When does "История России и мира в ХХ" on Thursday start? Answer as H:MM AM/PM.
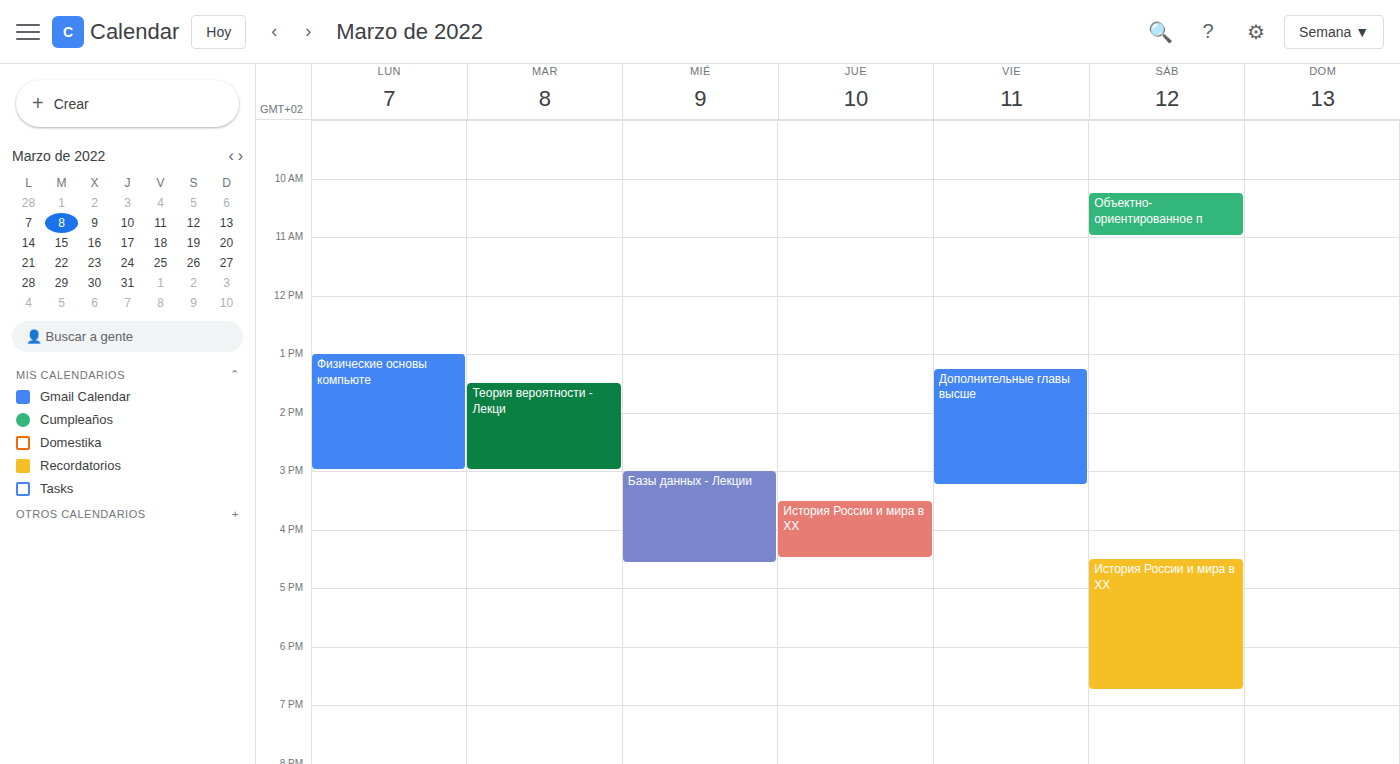
3:30 PM